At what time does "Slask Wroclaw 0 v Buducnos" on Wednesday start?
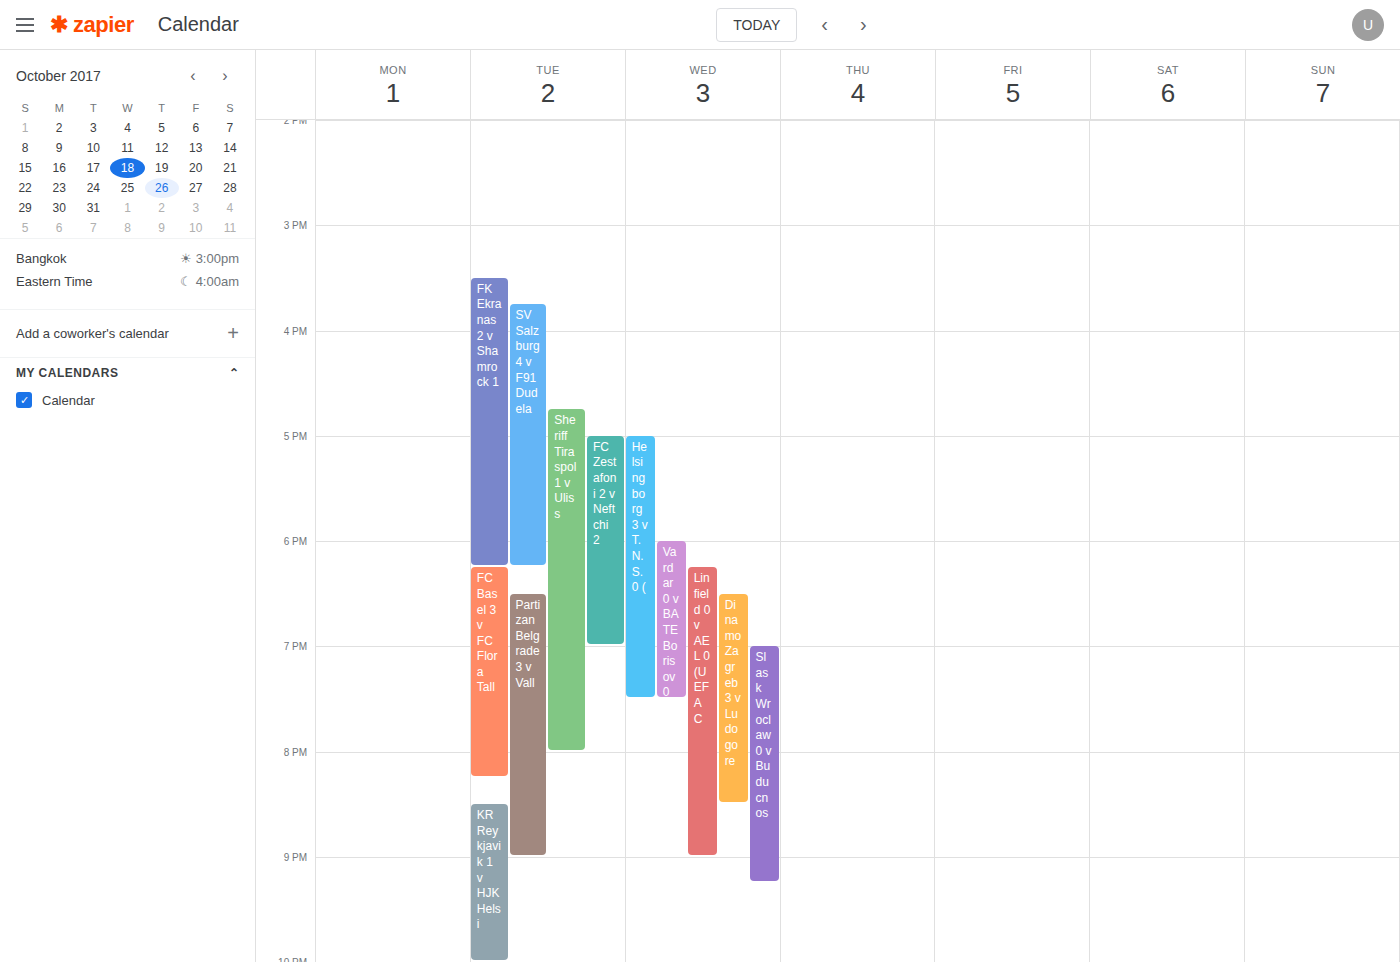
7:00 PM